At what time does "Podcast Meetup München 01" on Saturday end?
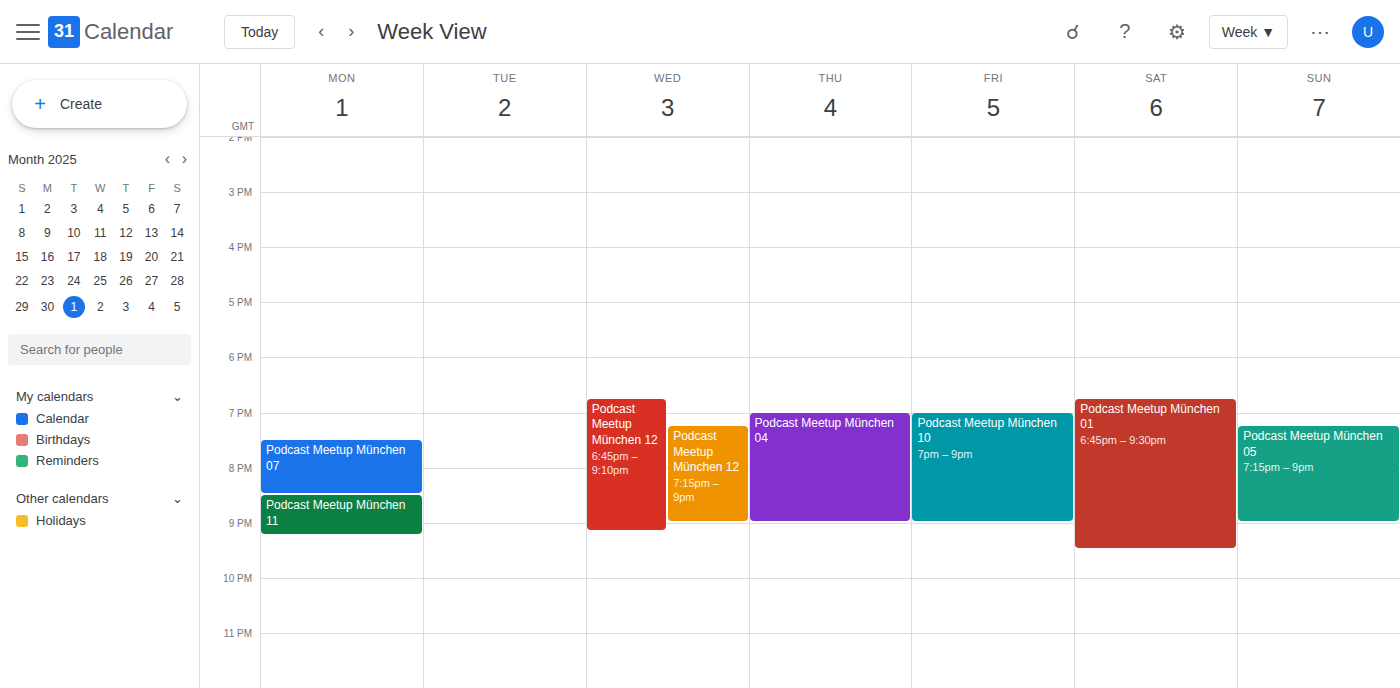
9:30 PM